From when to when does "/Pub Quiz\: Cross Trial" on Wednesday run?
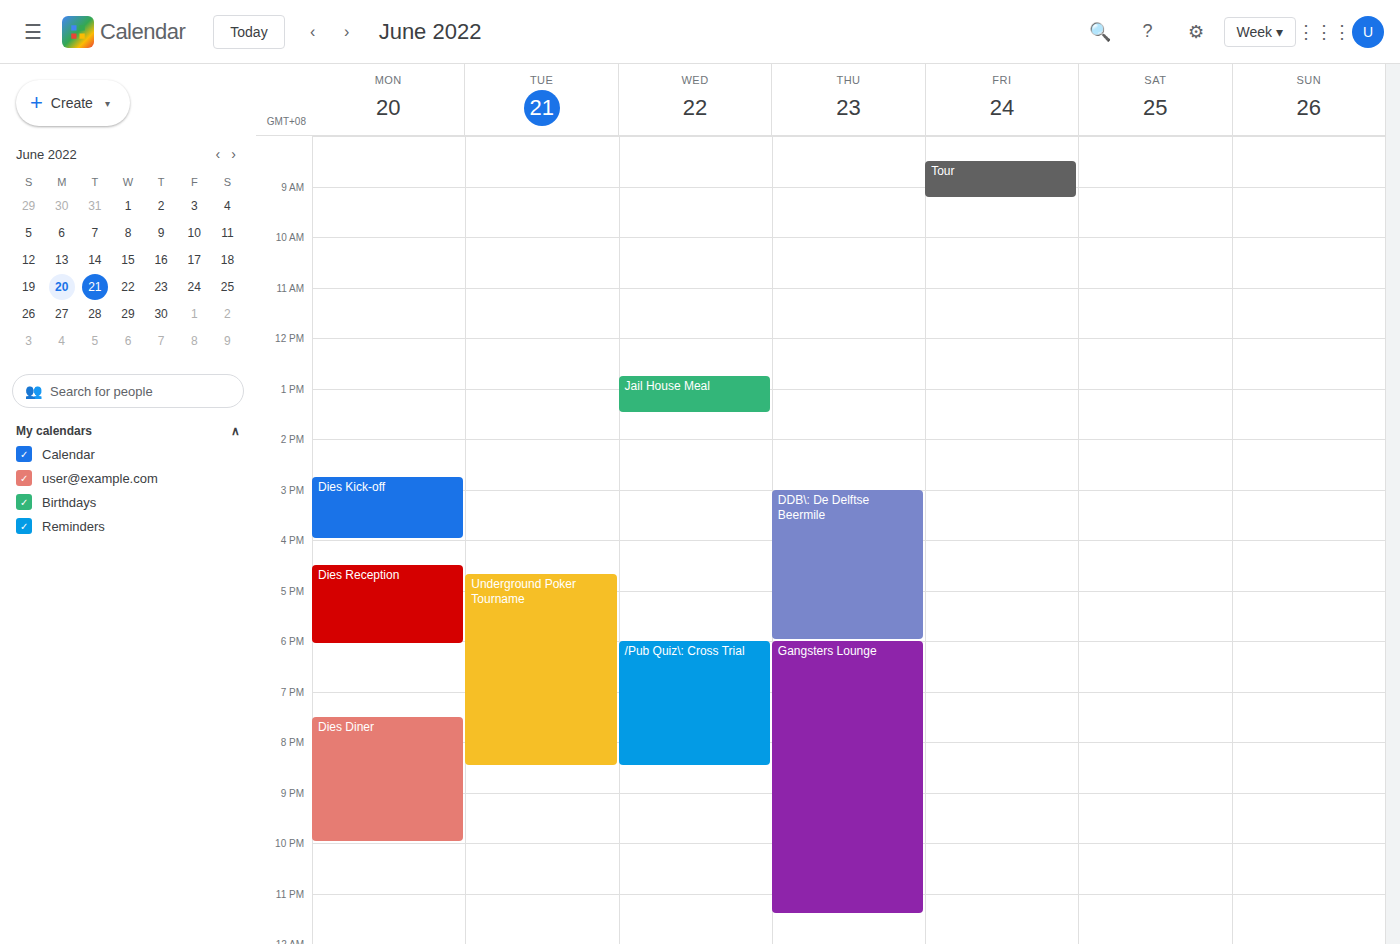
6:00 PM to 8:30 PM